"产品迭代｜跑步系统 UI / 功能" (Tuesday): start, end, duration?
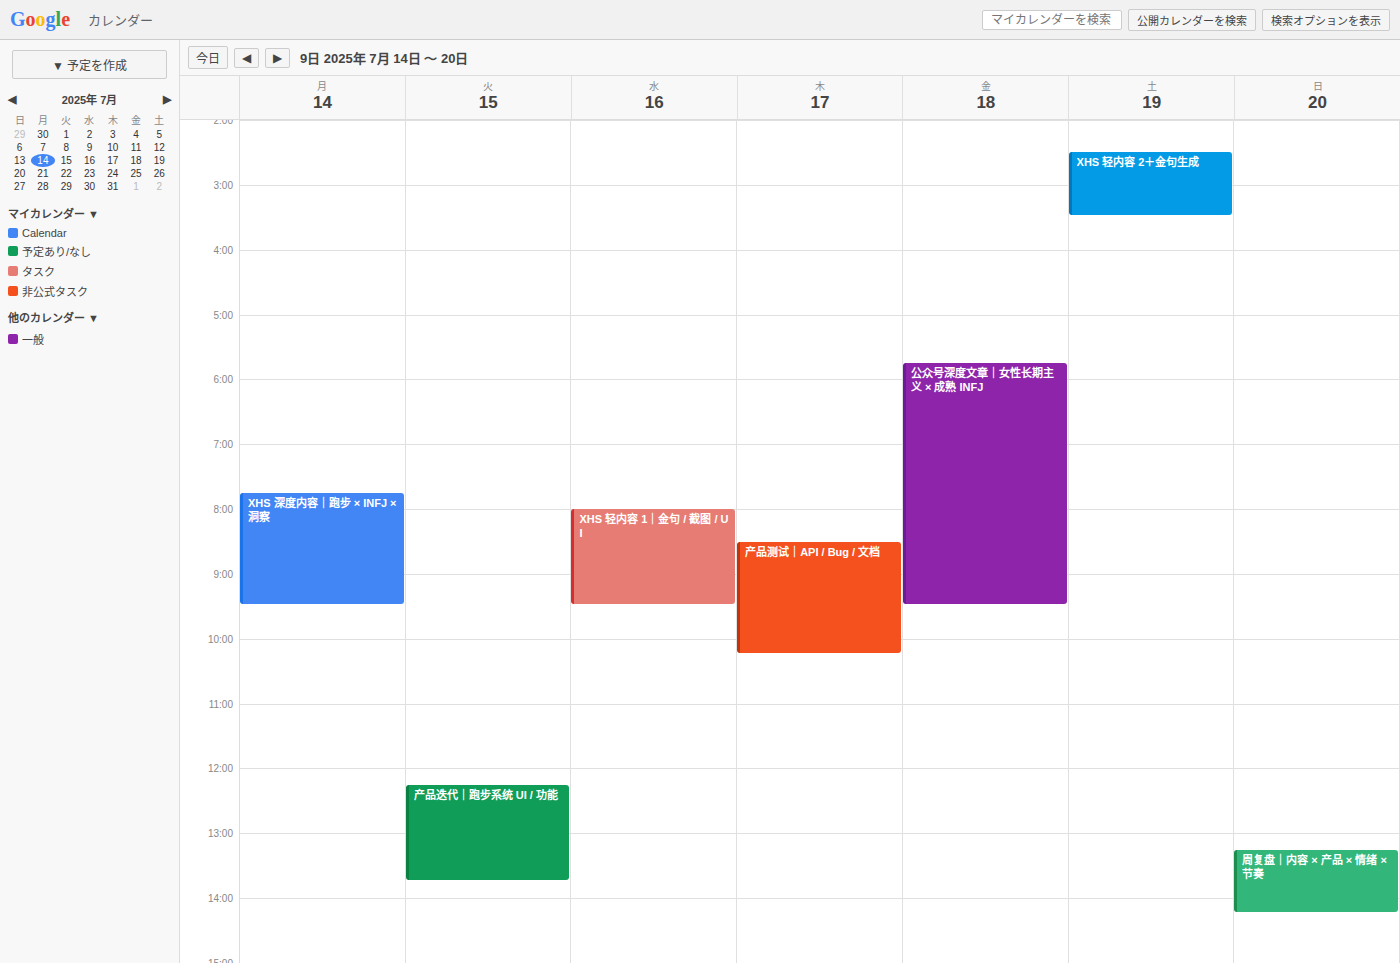
12:15 PM to 1:45 PM, 1 hour 30 minutes